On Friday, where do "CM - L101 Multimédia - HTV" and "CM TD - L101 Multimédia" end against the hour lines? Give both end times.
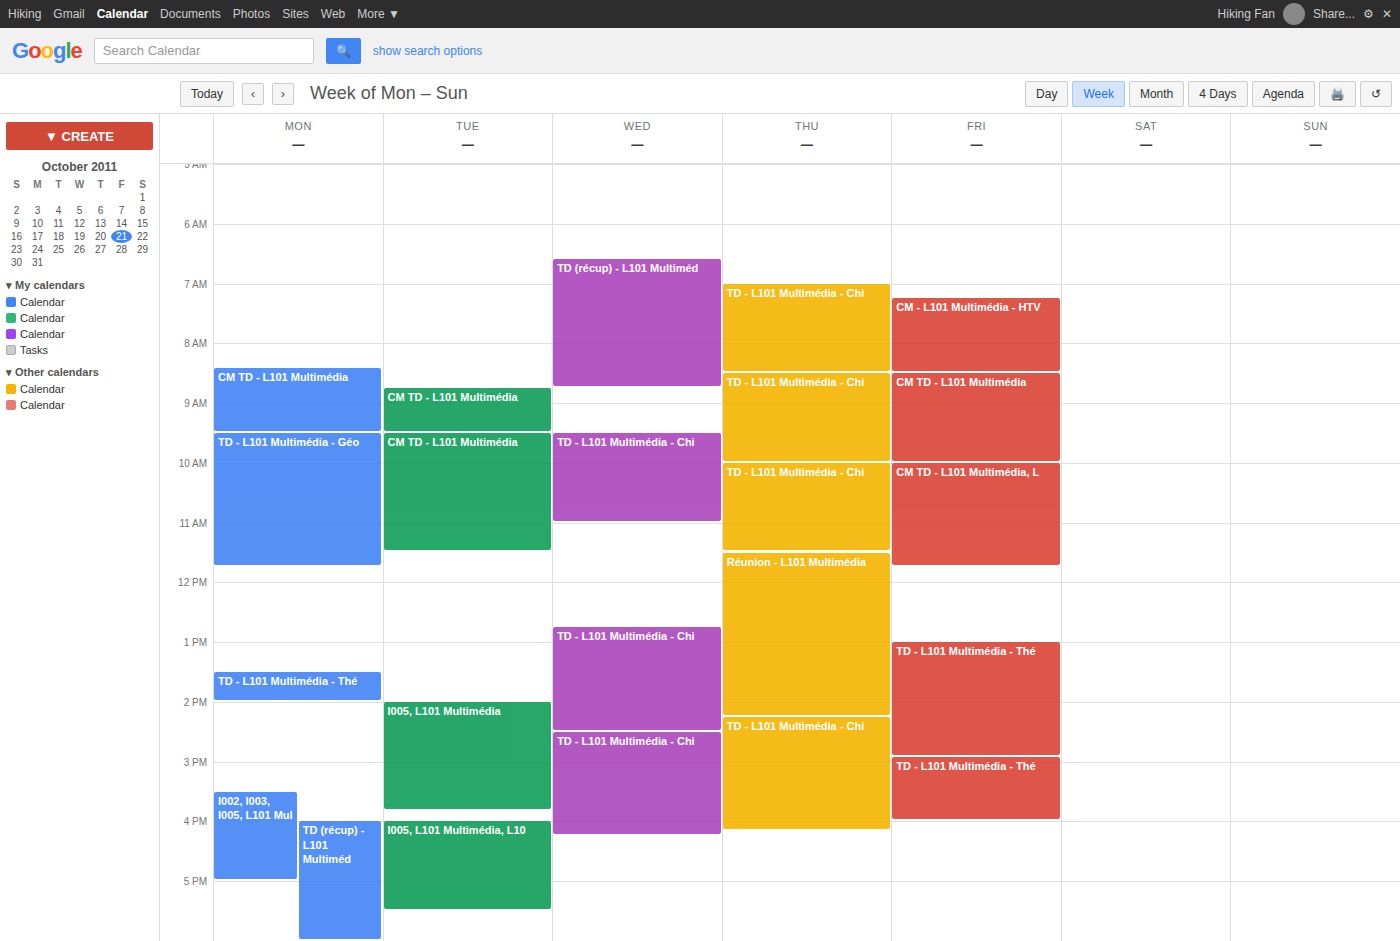
"CM - L101 Multimédia - HTV": 08:30, halfway between the 08:00 and 09:00 lines. "CM TD - L101 Multimédia": 10:00, exactly on the 10:00 line.